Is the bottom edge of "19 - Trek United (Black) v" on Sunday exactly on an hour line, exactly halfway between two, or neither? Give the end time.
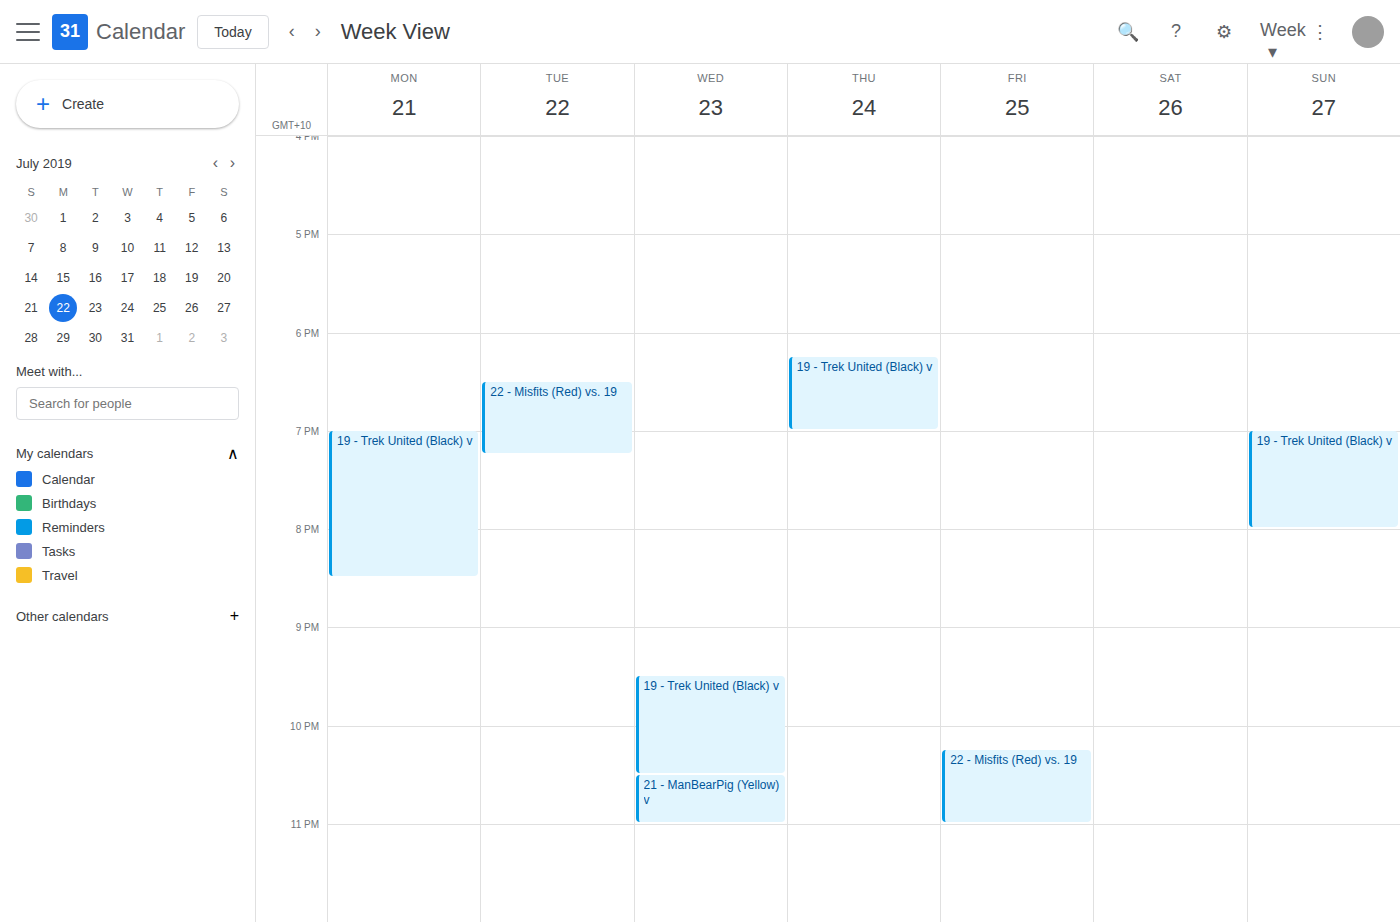
8:00 PM -- exactly on the 8 PM line.